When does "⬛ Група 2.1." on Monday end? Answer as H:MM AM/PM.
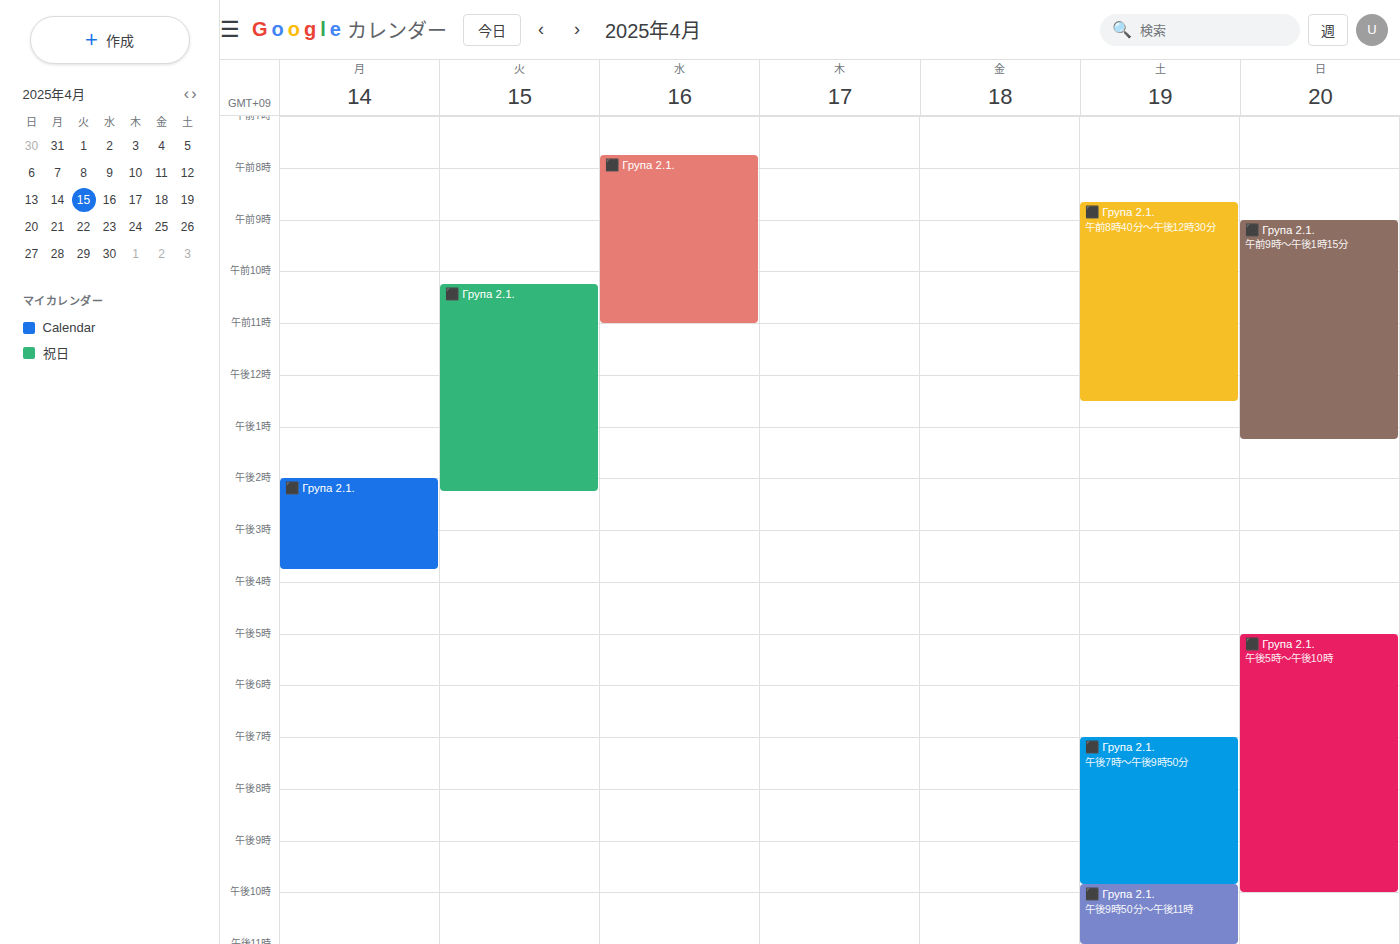
3:45 PM